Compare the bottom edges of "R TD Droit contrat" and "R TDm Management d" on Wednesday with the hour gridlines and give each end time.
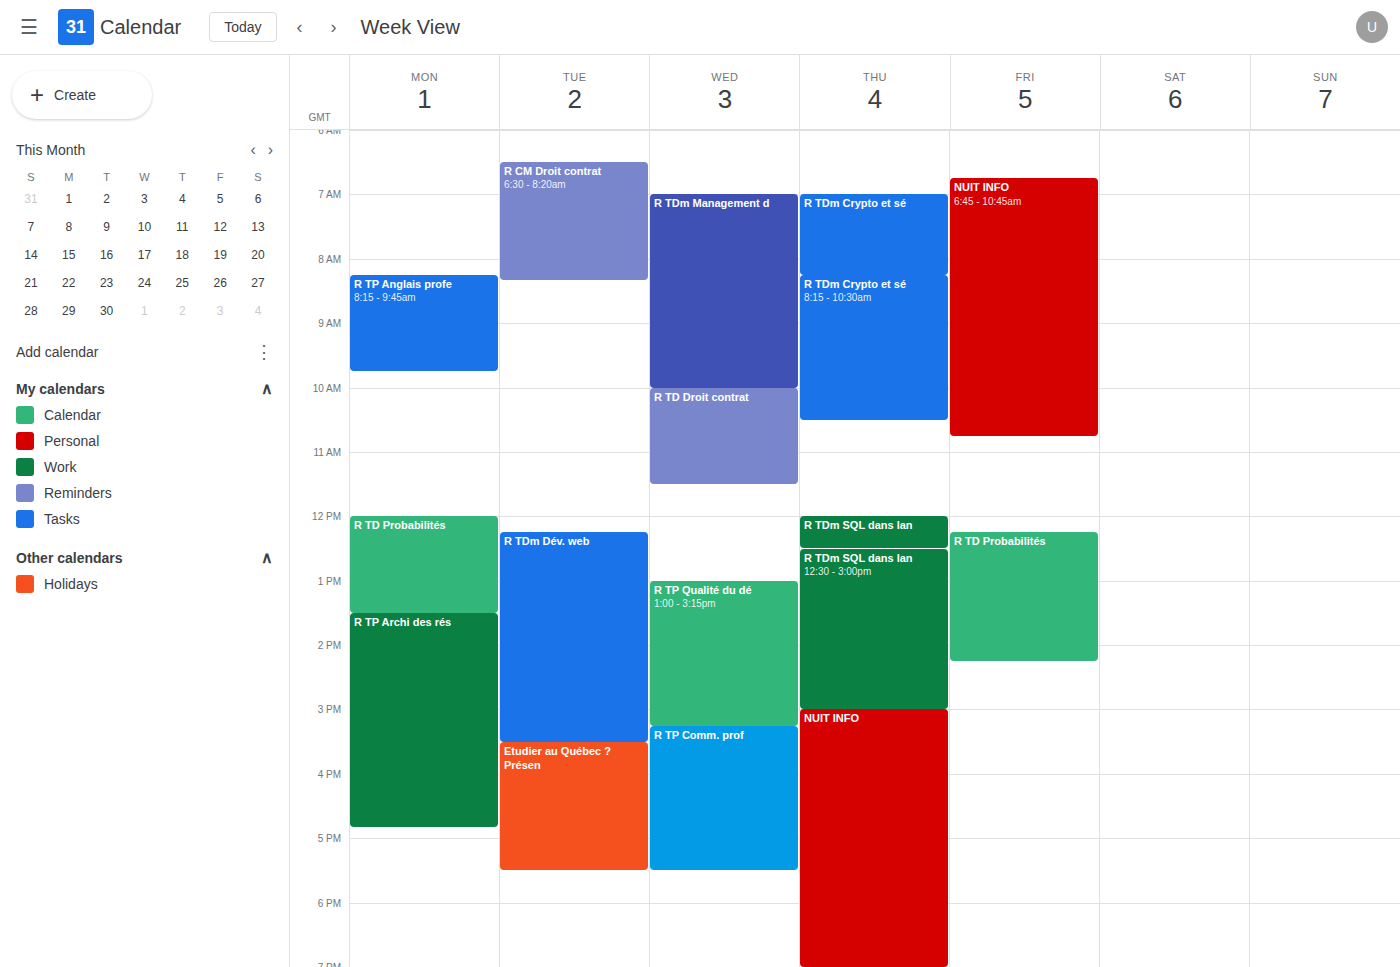
"R TD Droit contrat": 11:30 AM, halfway between the 11 AM and 12 PM lines. "R TDm Management d": 10:00 AM, exactly on the 10 AM line.